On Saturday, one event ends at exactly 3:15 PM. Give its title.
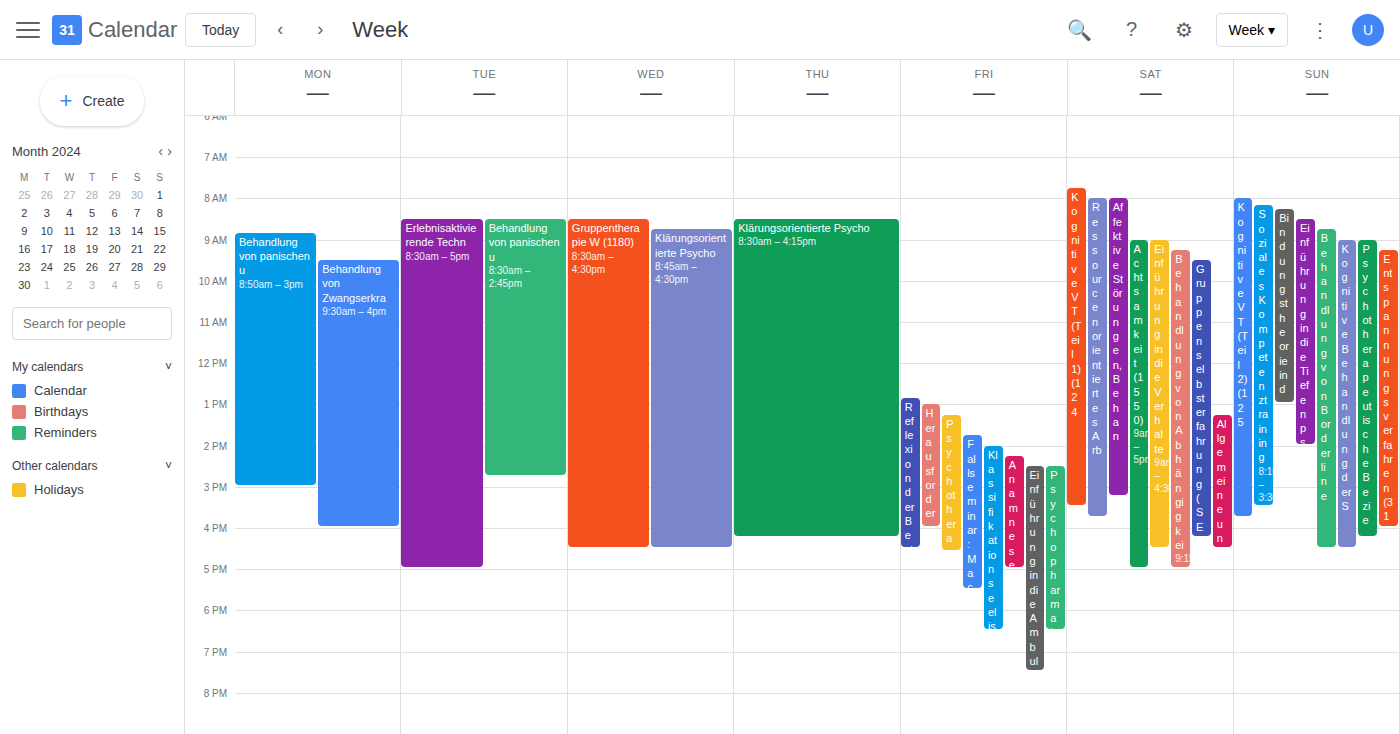
"Affektive Störungen, Behan"